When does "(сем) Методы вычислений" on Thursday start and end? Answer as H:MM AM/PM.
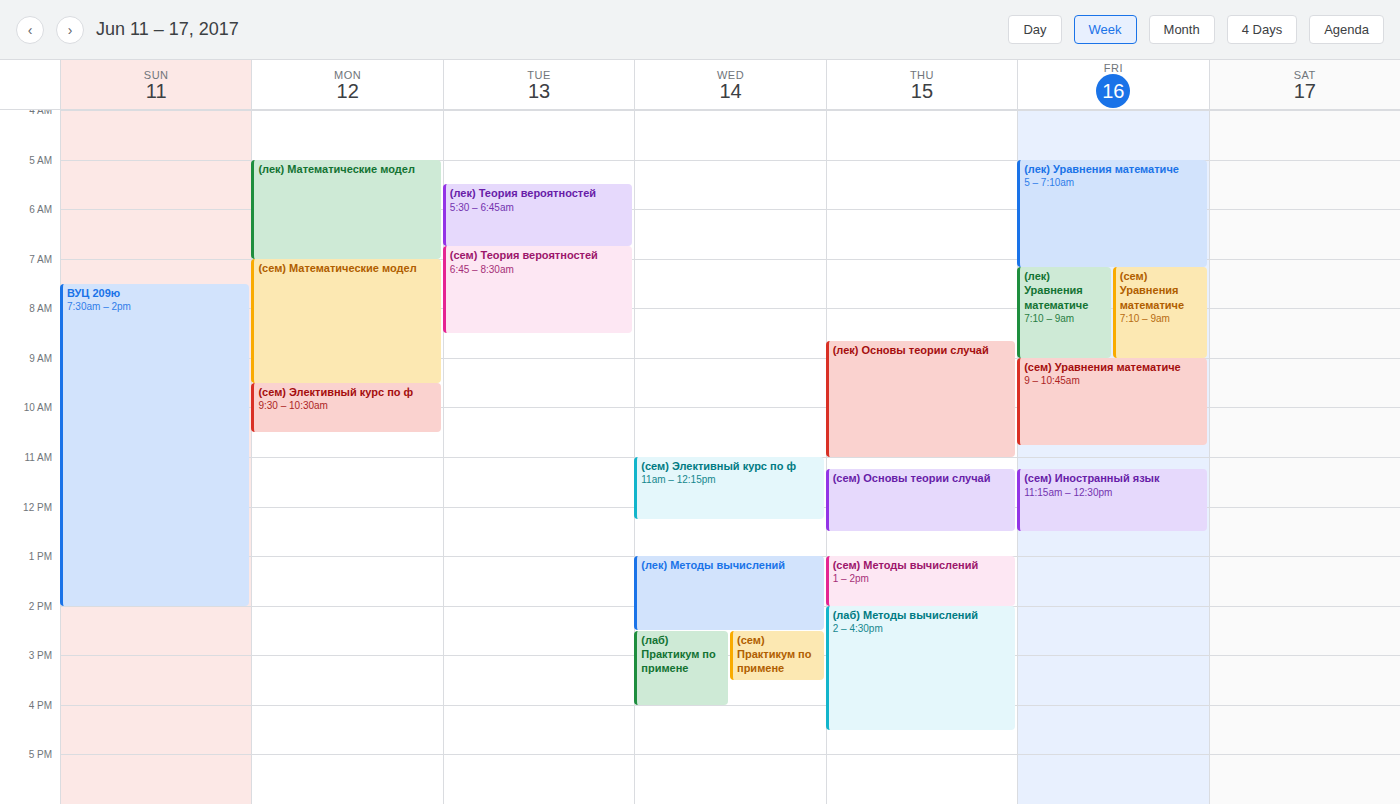
1:00 PM to 2:00 PM